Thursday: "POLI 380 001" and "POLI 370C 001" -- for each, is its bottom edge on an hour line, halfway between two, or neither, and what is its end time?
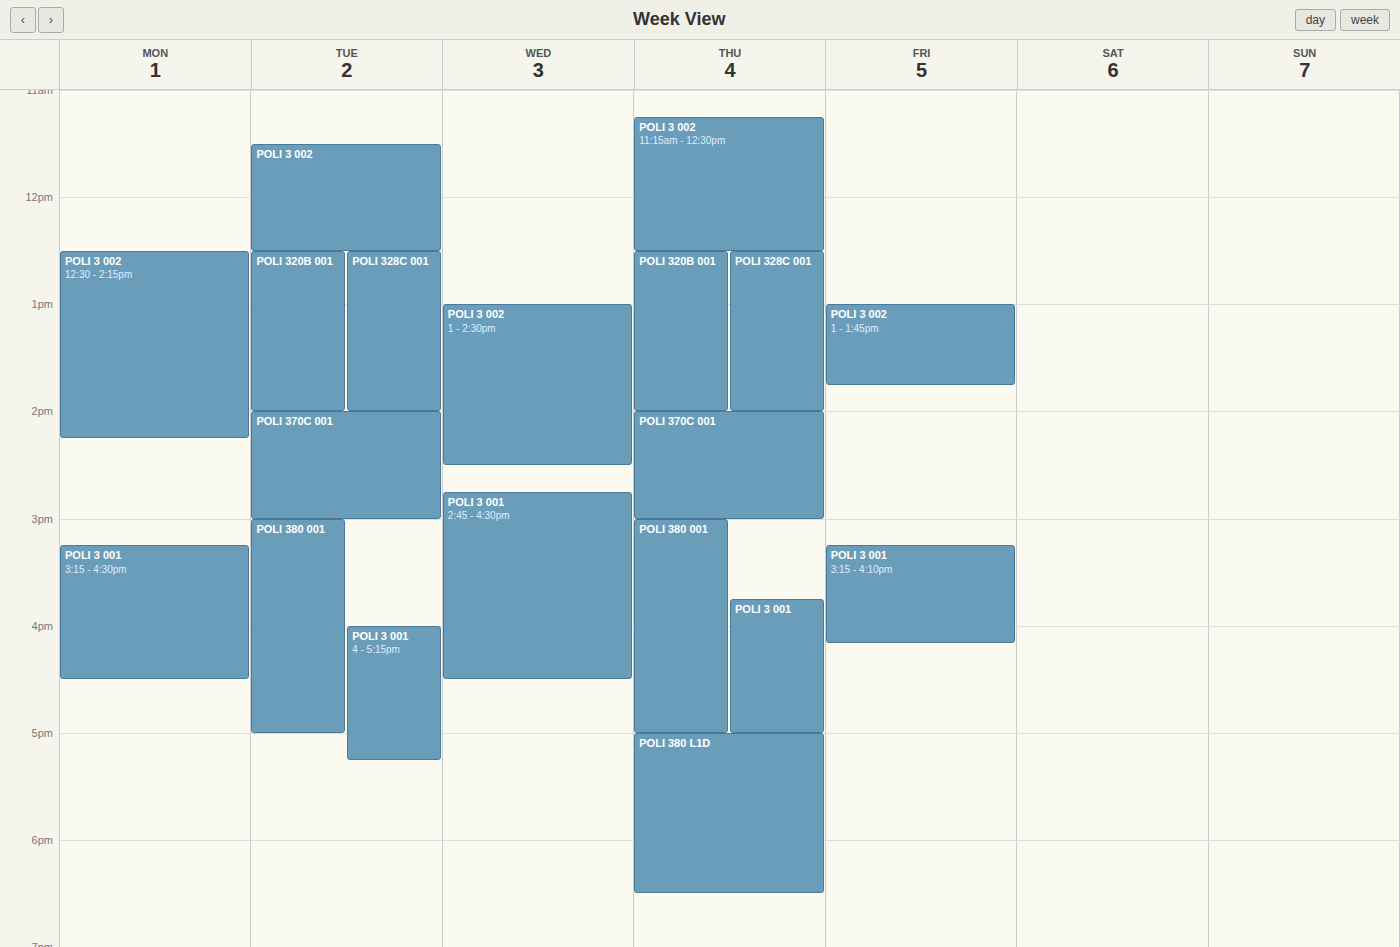
"POLI 380 001": 5:00 PM, exactly on the 5 PM line. "POLI 370C 001": 3:00 PM, exactly on the 3 PM line.